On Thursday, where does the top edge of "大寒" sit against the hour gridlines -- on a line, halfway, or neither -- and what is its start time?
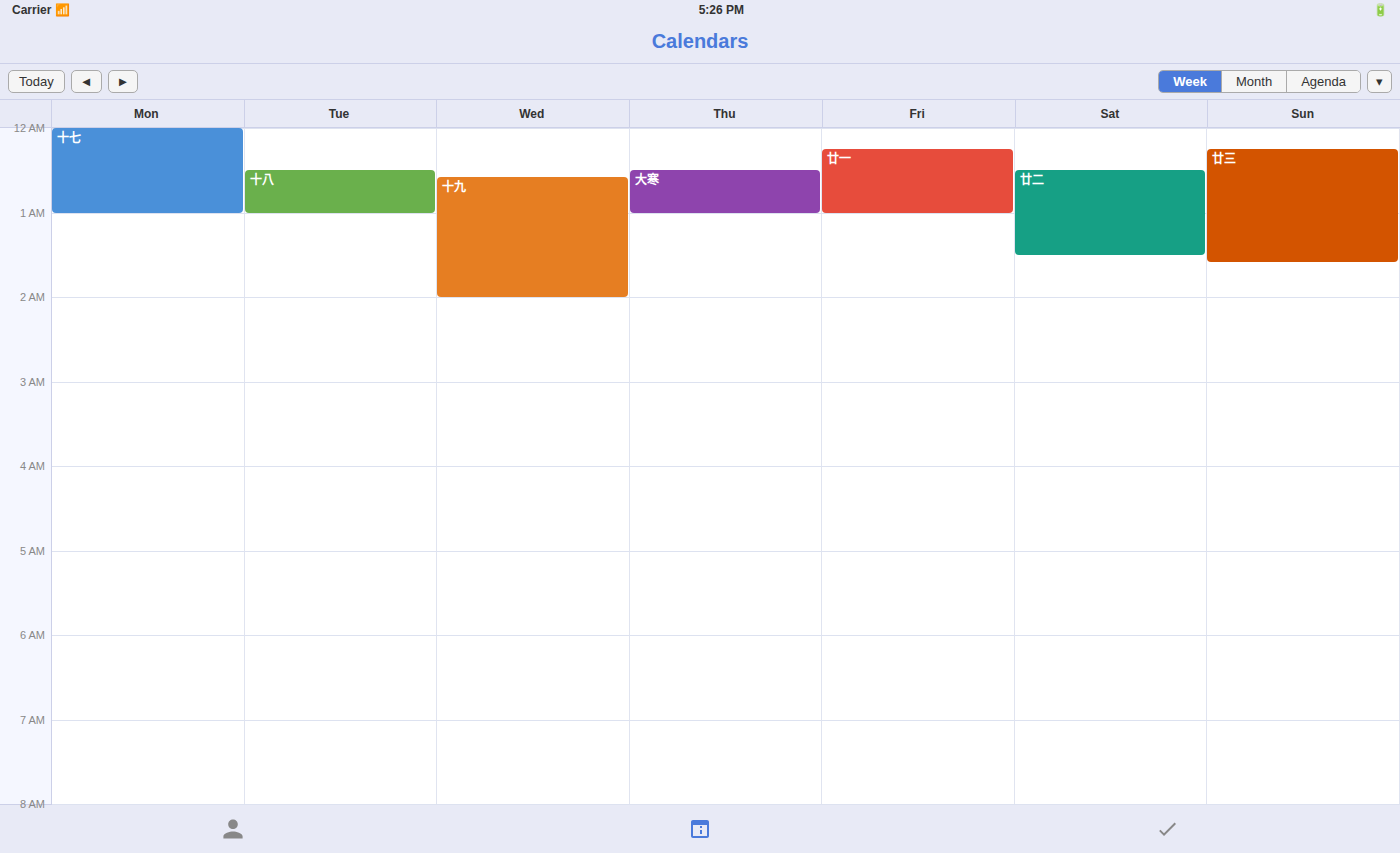
00:30 -- halfway between the 00:00 and 01:00 lines.